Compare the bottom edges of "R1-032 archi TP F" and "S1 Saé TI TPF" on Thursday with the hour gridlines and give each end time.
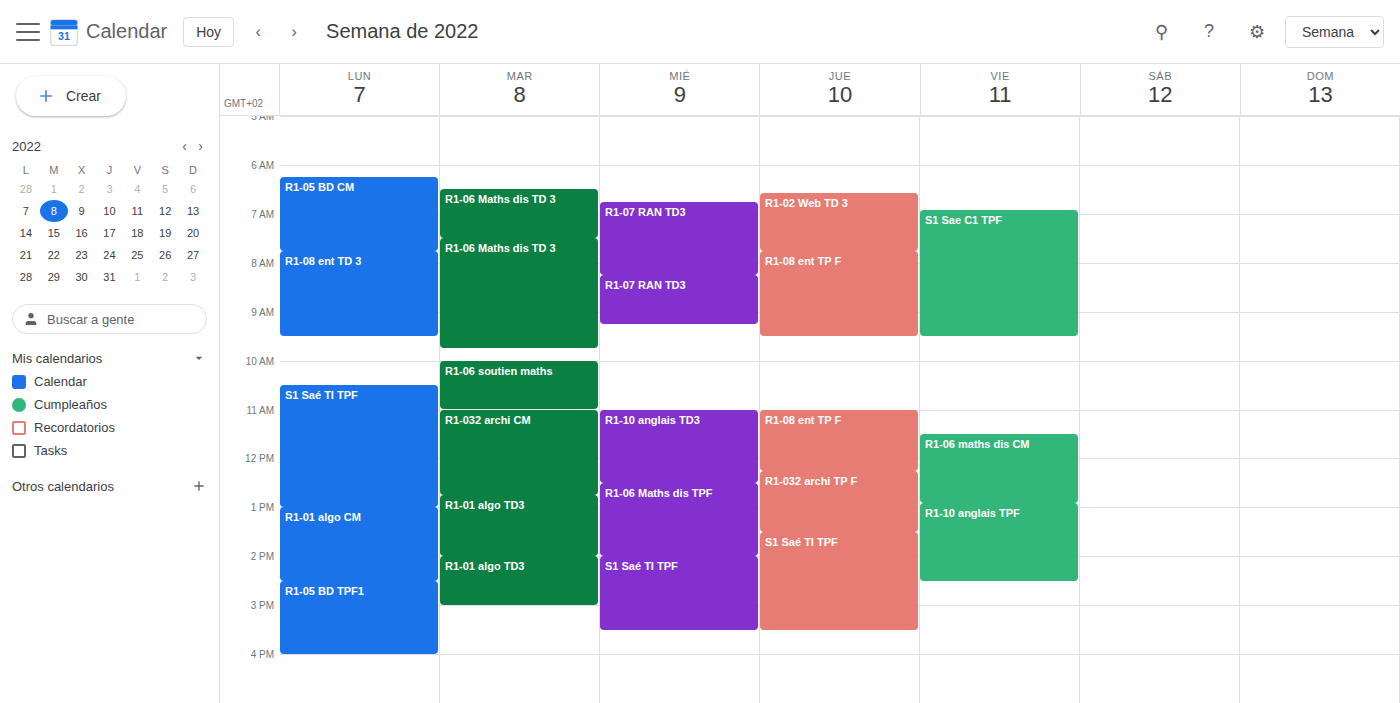
"R1-032 archi TP F": 13:30, halfway between the 13:00 and 14:00 lines. "S1 Saé TI TPF": 15:30, halfway between the 15:00 and 16:00 lines.